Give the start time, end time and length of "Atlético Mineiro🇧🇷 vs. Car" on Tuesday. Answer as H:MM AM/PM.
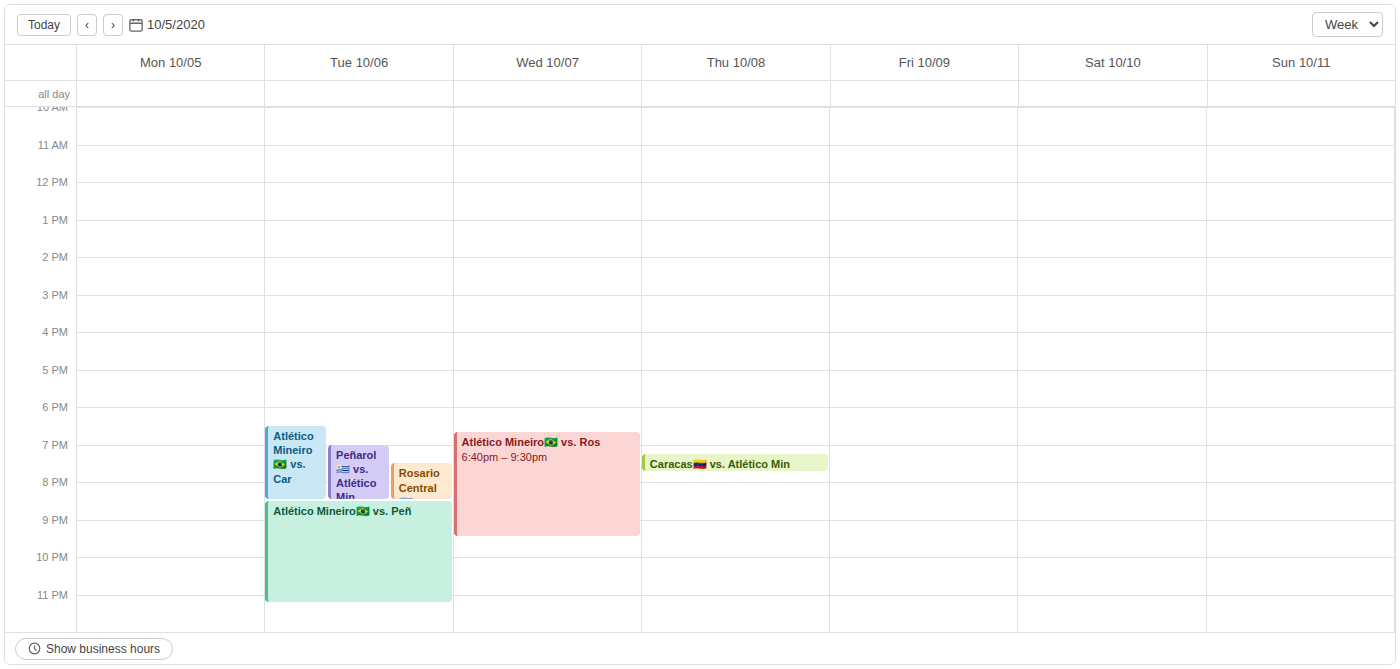
6:30 PM to 8:30 PM, 2 hours